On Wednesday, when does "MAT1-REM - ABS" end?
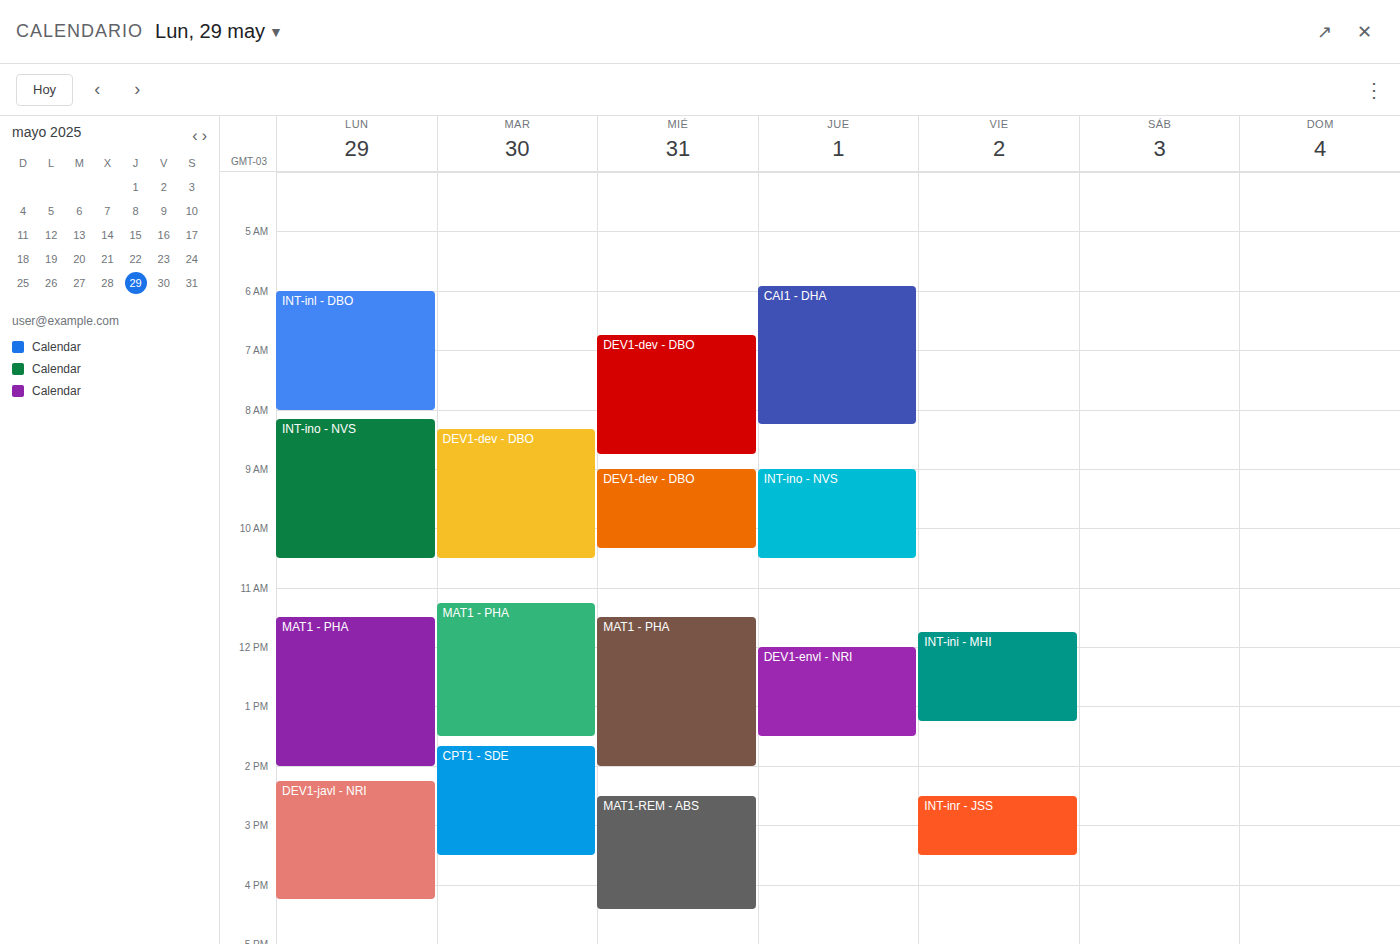
4:25 PM